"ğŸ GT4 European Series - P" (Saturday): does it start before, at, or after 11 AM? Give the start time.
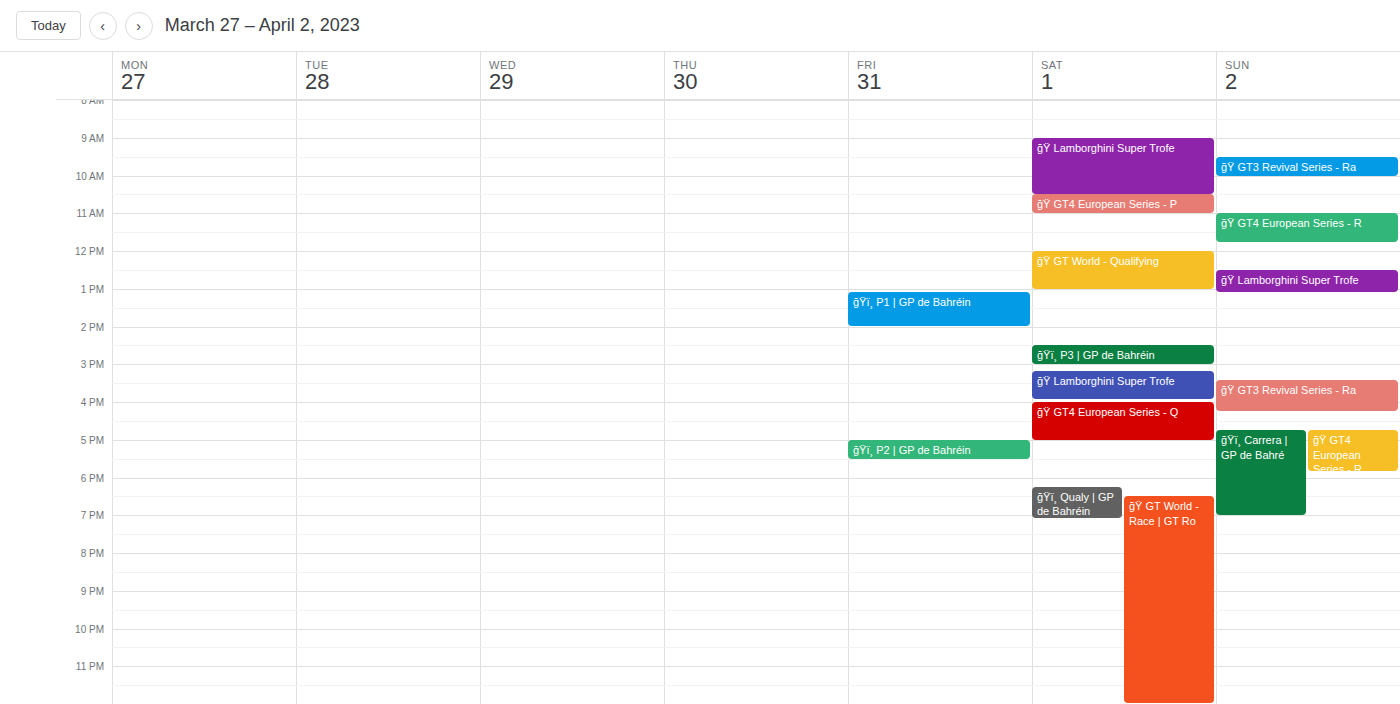
10:30 AM -- before 11 AM, 30 minutes above the 11 AM line.